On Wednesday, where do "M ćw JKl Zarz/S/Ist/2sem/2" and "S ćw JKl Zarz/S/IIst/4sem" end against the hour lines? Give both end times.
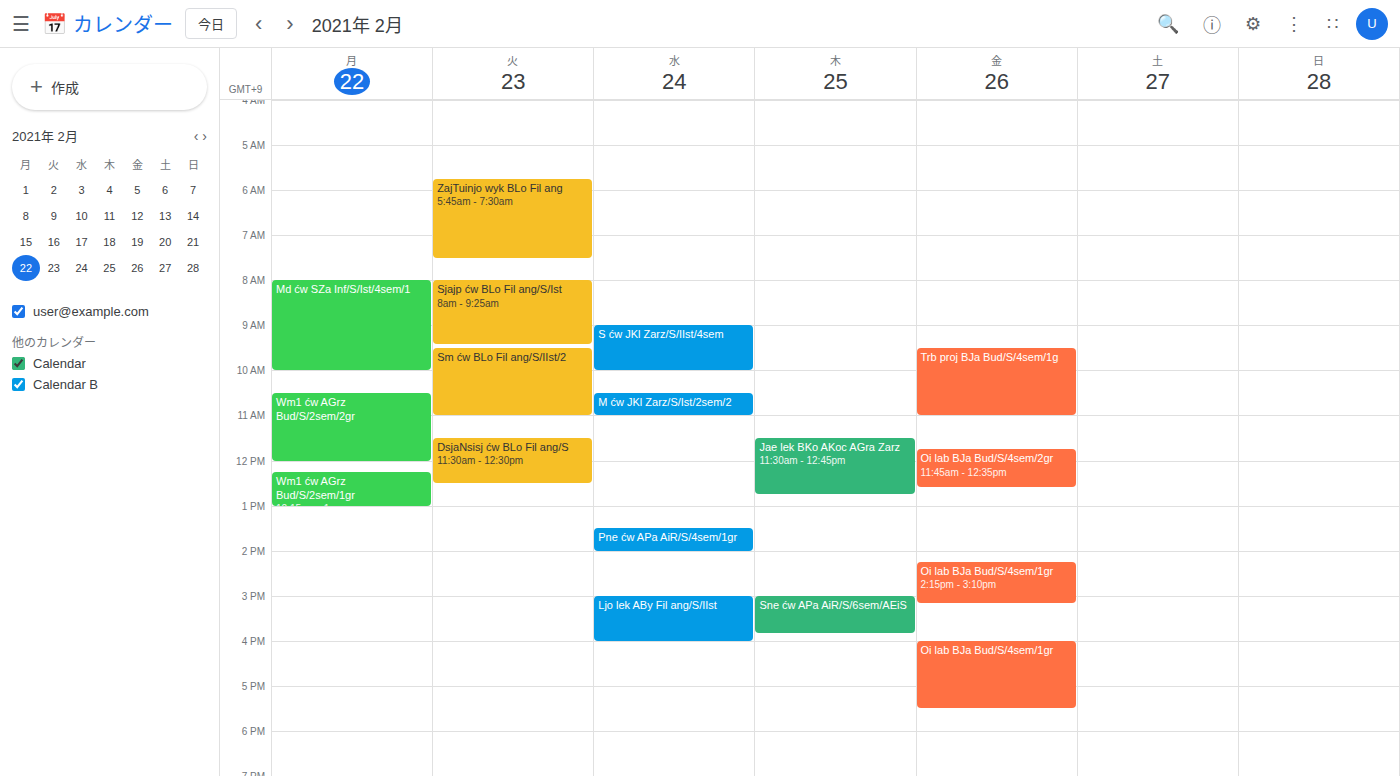
"M ćw JKl Zarz/S/Ist/2sem/2": 11:00 AM, exactly on the 11 AM line. "S ćw JKl Zarz/S/IIst/4sem": 10:00 AM, exactly on the 10 AM line.